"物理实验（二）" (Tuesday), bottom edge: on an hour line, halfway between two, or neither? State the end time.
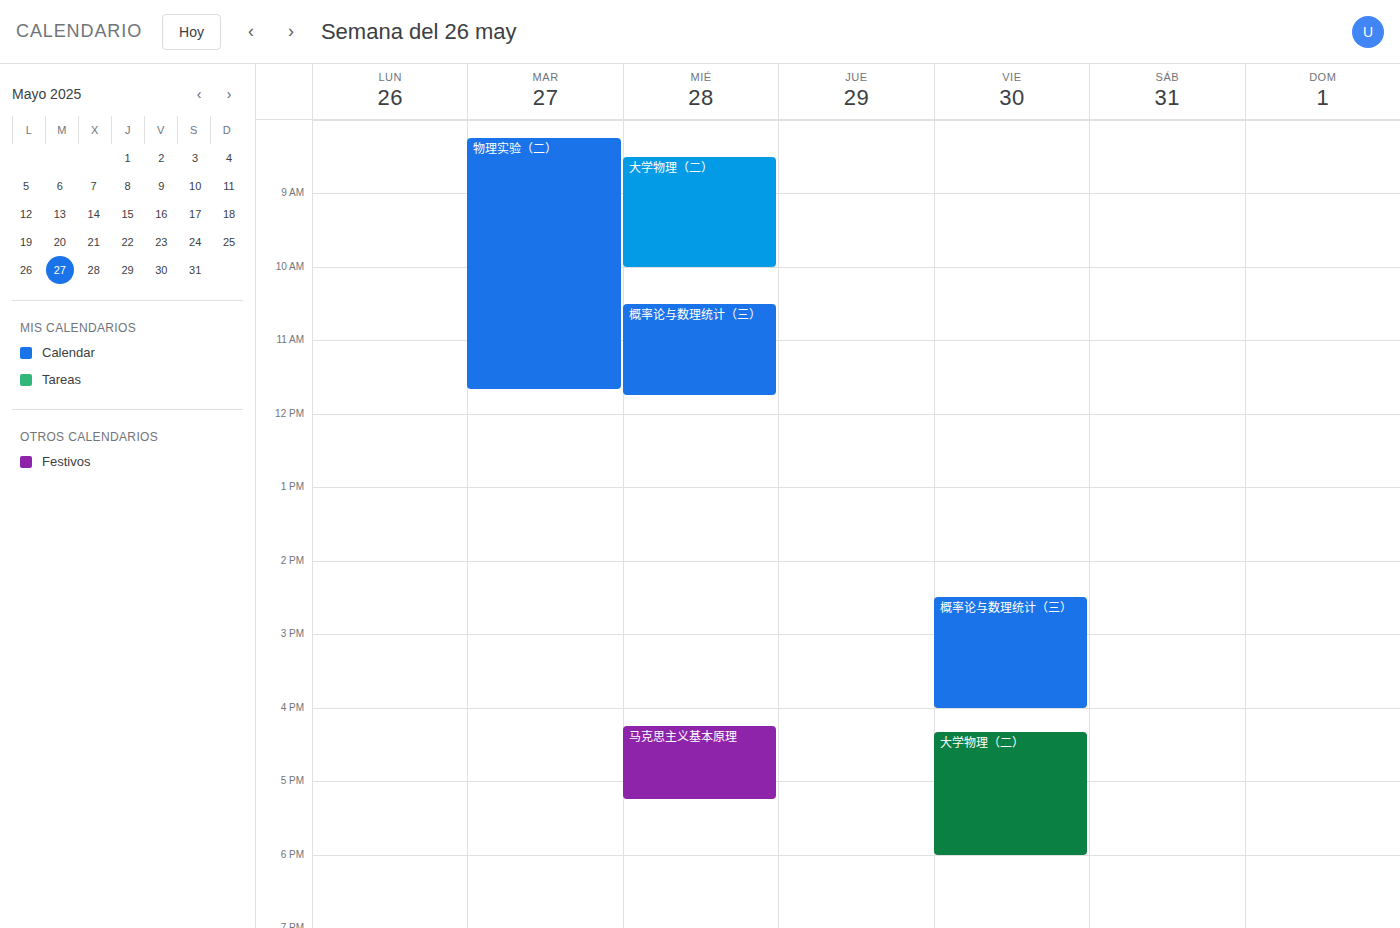
11:40 -- neither: 40 minutes below the 11:00 line and 20 minutes above the 12:00 line.